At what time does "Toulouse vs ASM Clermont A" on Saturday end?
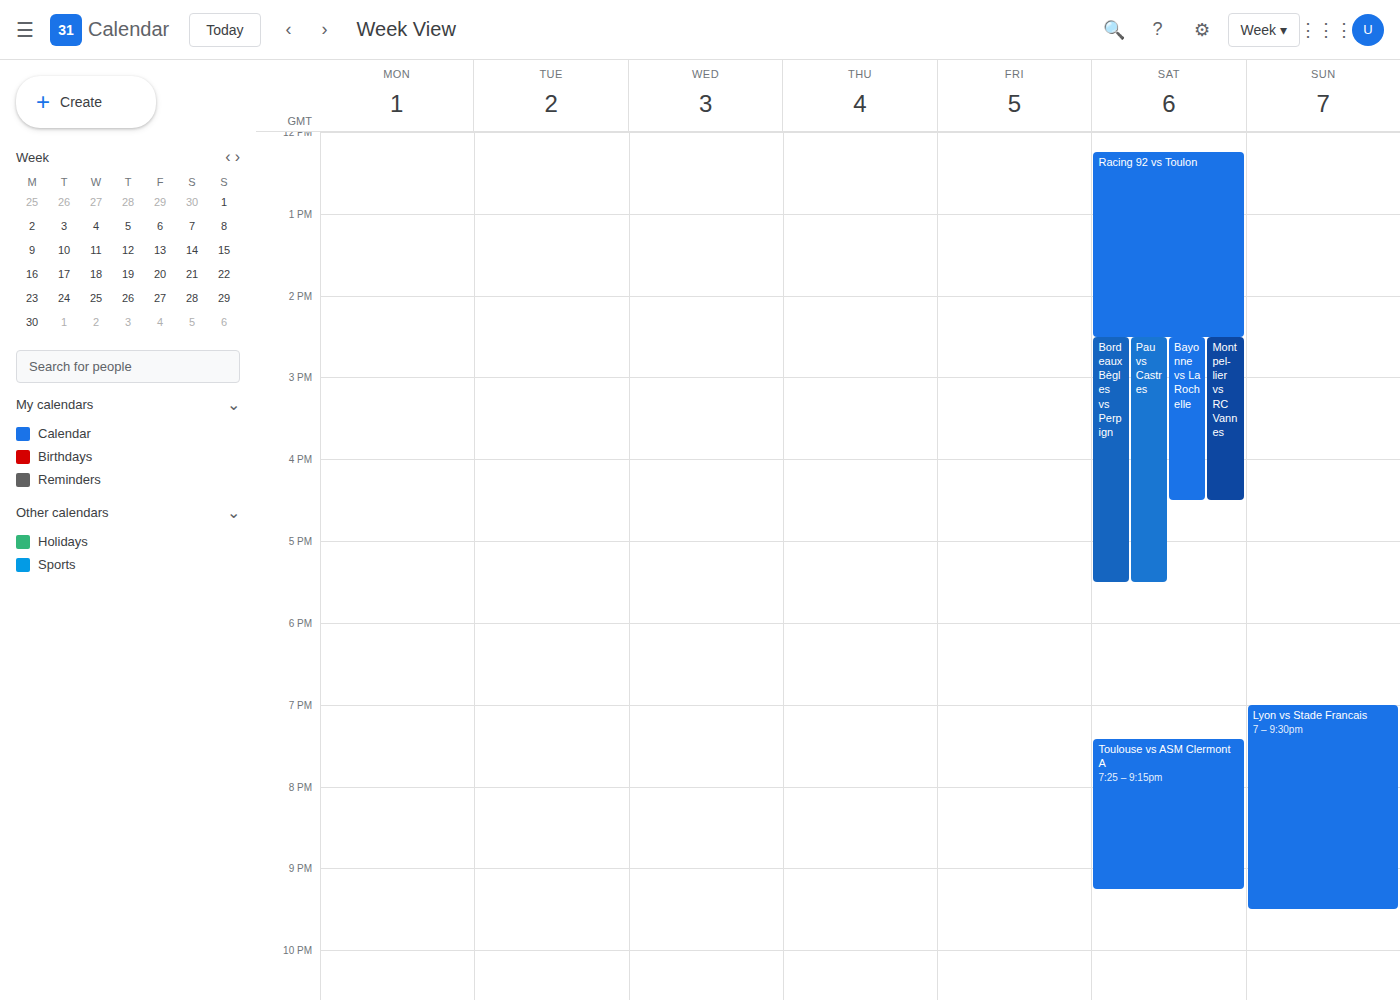
21:15